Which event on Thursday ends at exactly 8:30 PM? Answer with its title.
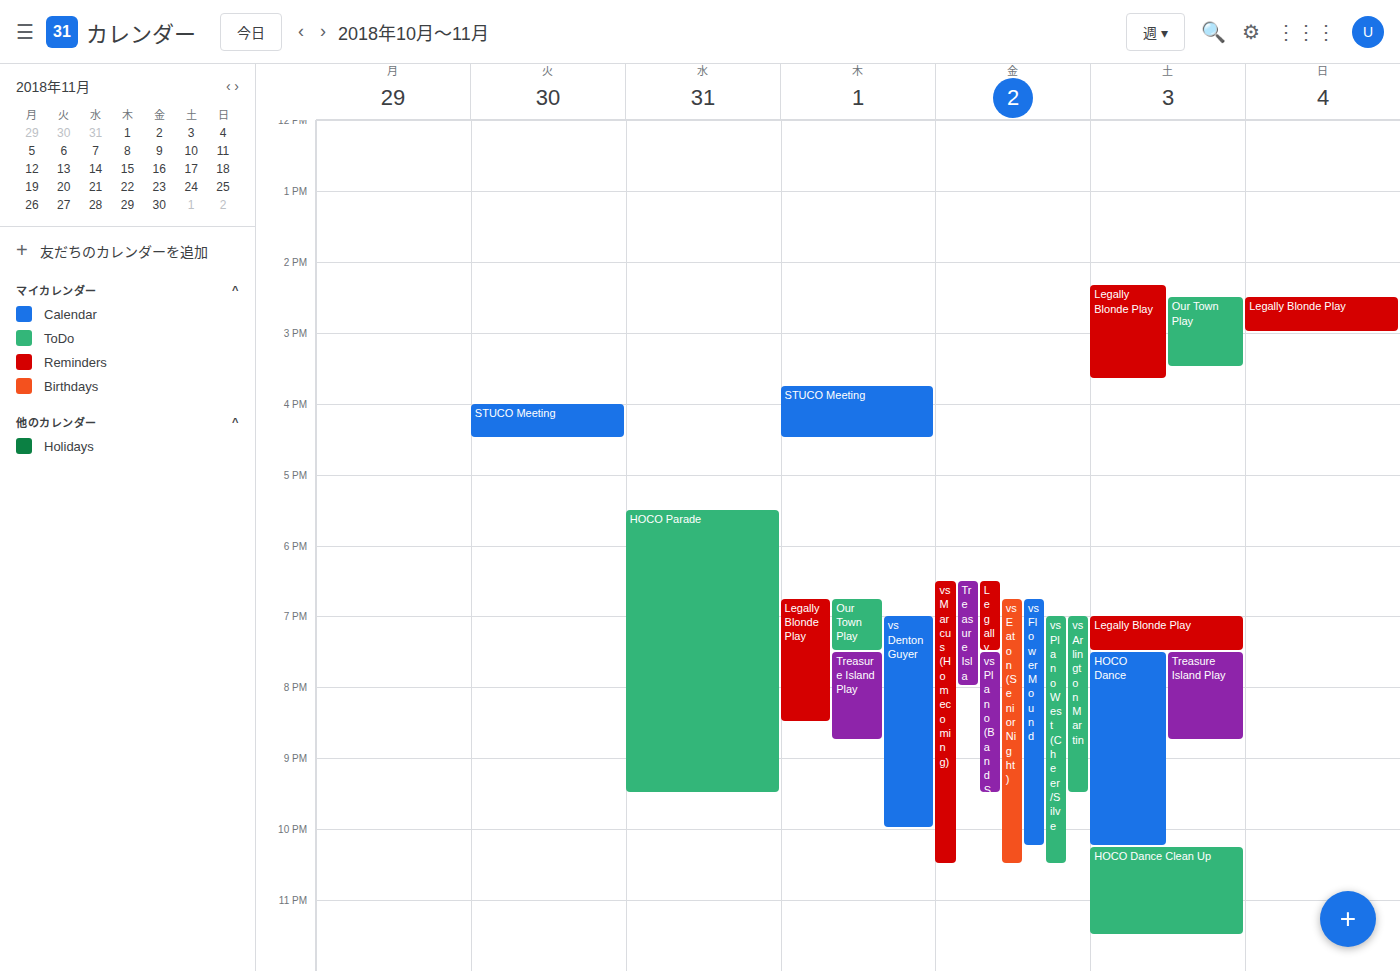
"Legally Blonde Play"